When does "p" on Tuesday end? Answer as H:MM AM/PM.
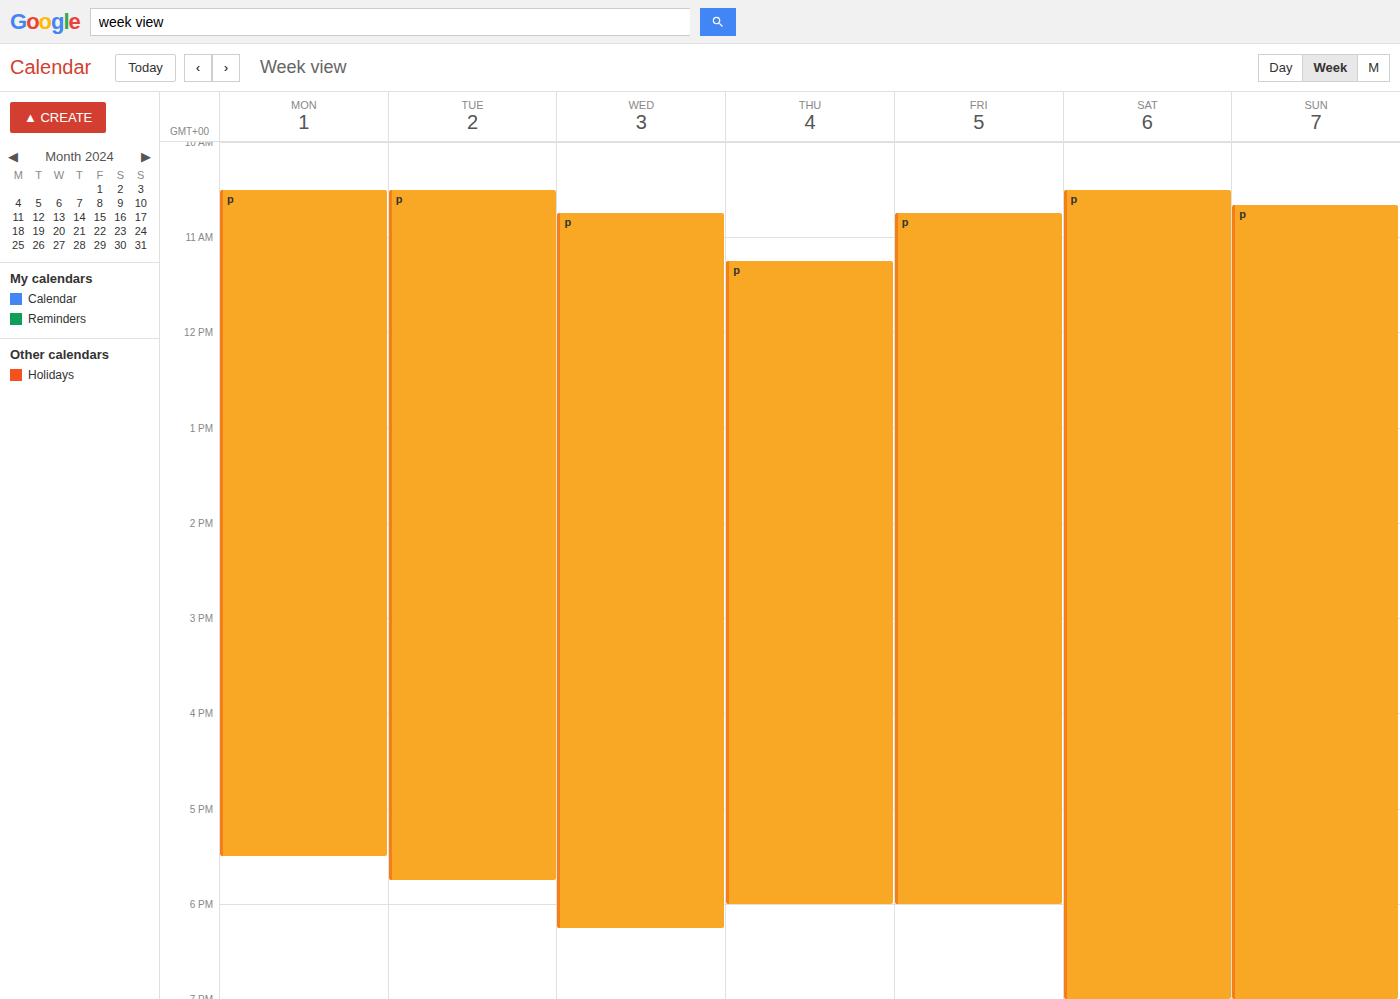
5:45 PM